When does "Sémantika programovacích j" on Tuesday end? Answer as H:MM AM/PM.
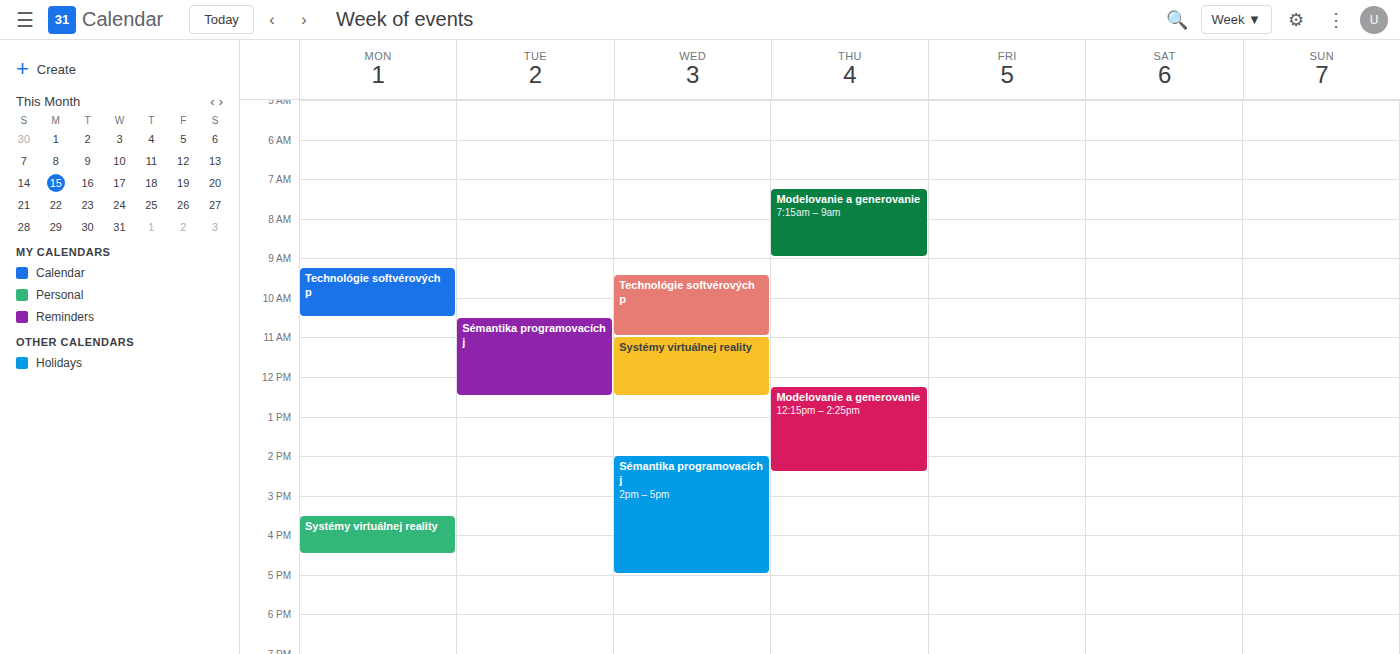
12:30 PM